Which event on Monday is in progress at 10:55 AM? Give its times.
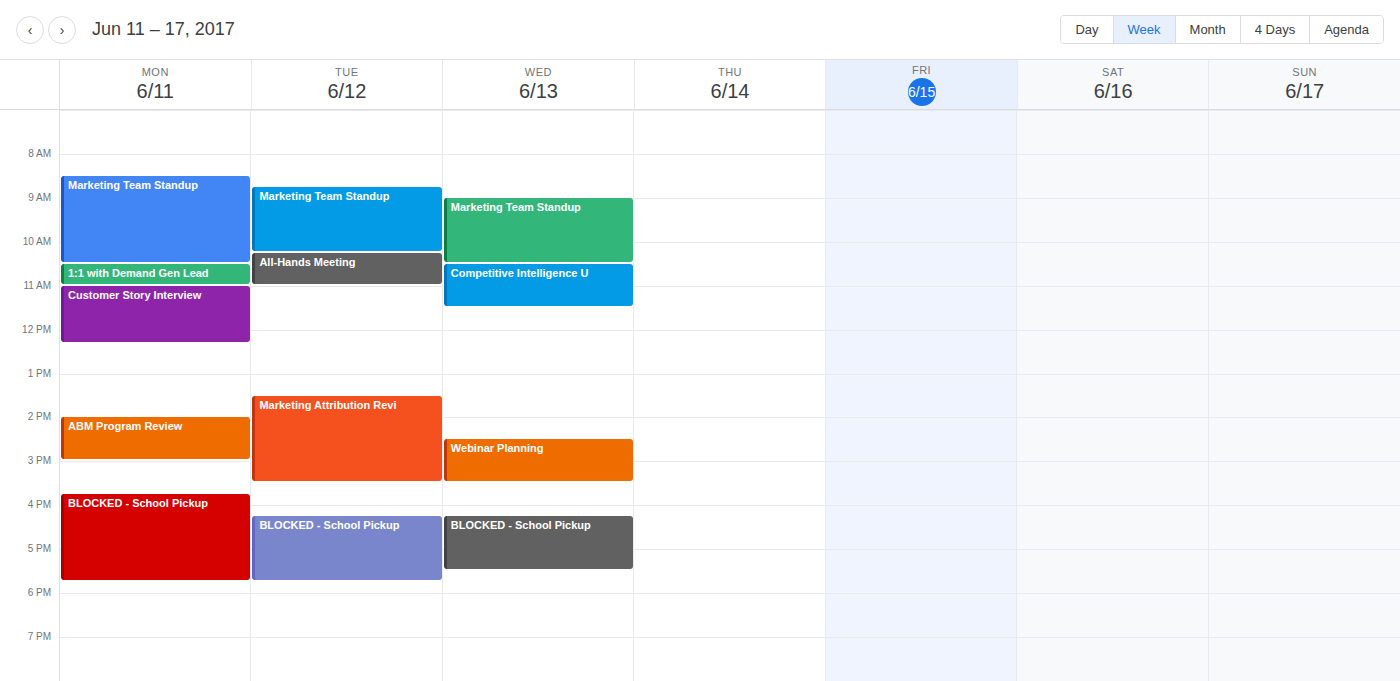
"1:1 with Demand Gen Lead", 10:30 AM to 11:00 AM